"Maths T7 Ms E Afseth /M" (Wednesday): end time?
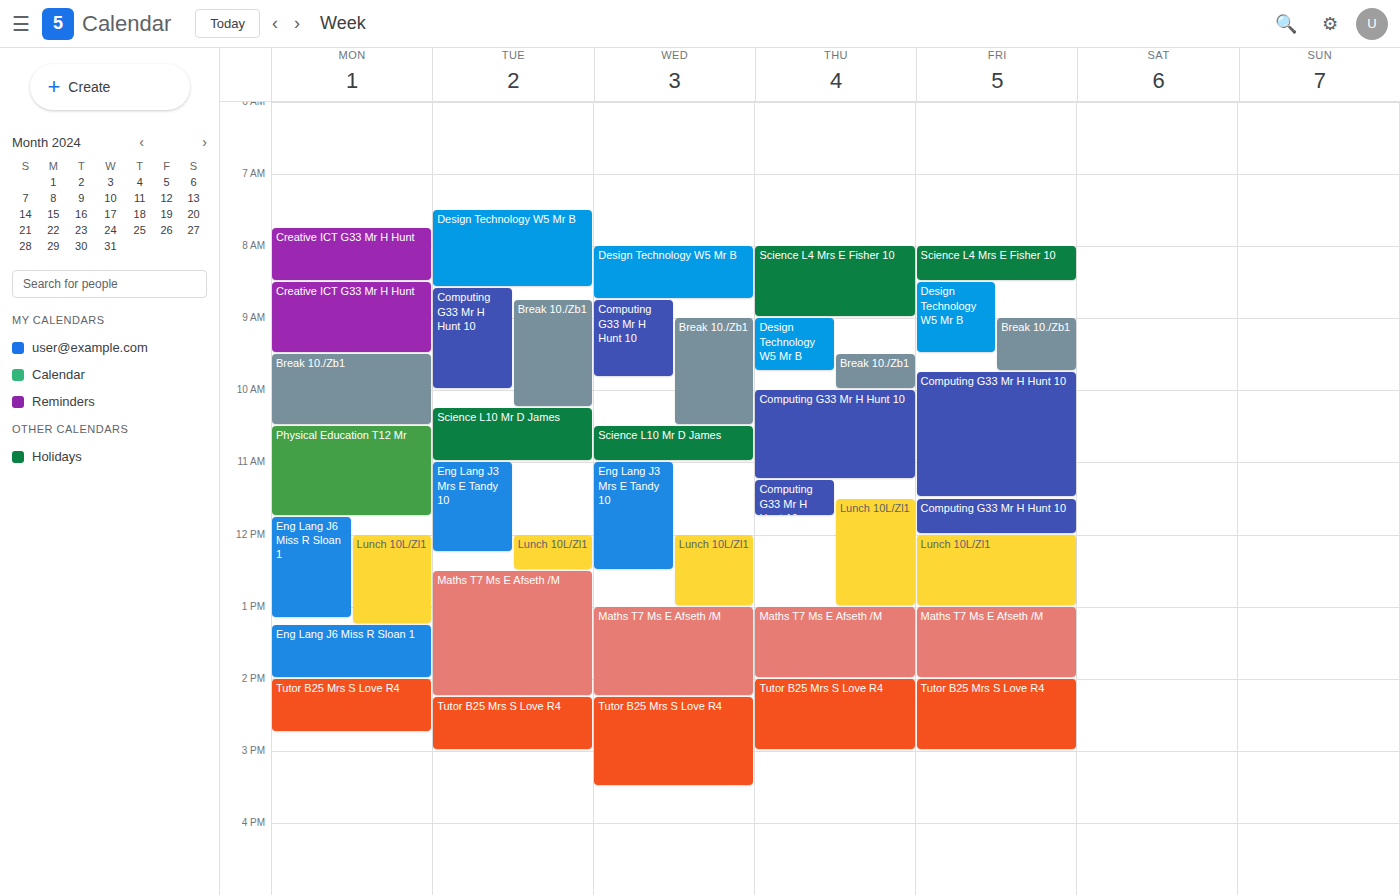
14:15